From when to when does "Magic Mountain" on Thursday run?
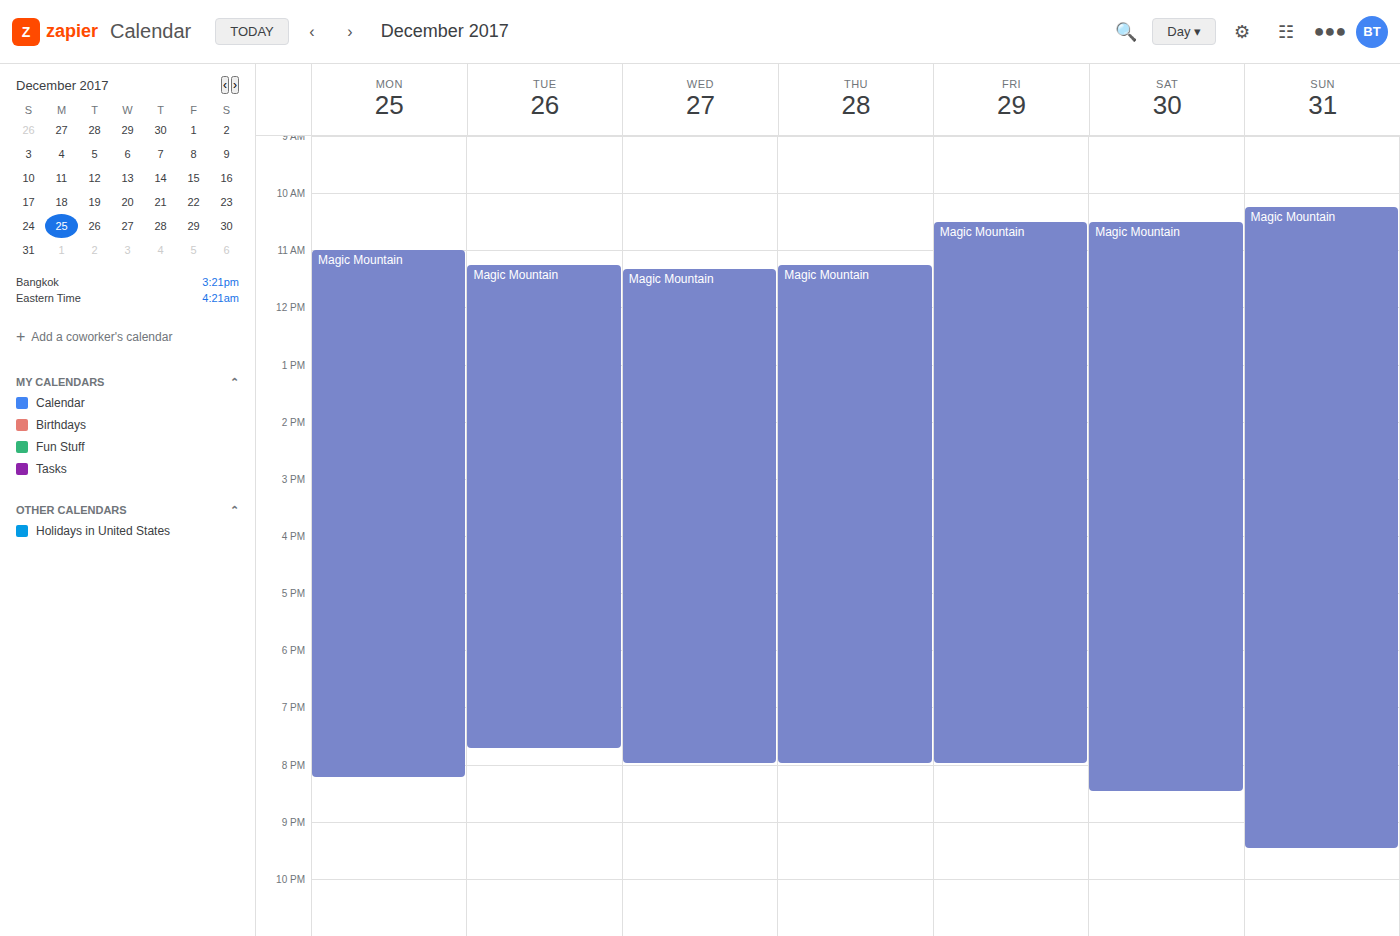
11:15 AM to 8:00 PM